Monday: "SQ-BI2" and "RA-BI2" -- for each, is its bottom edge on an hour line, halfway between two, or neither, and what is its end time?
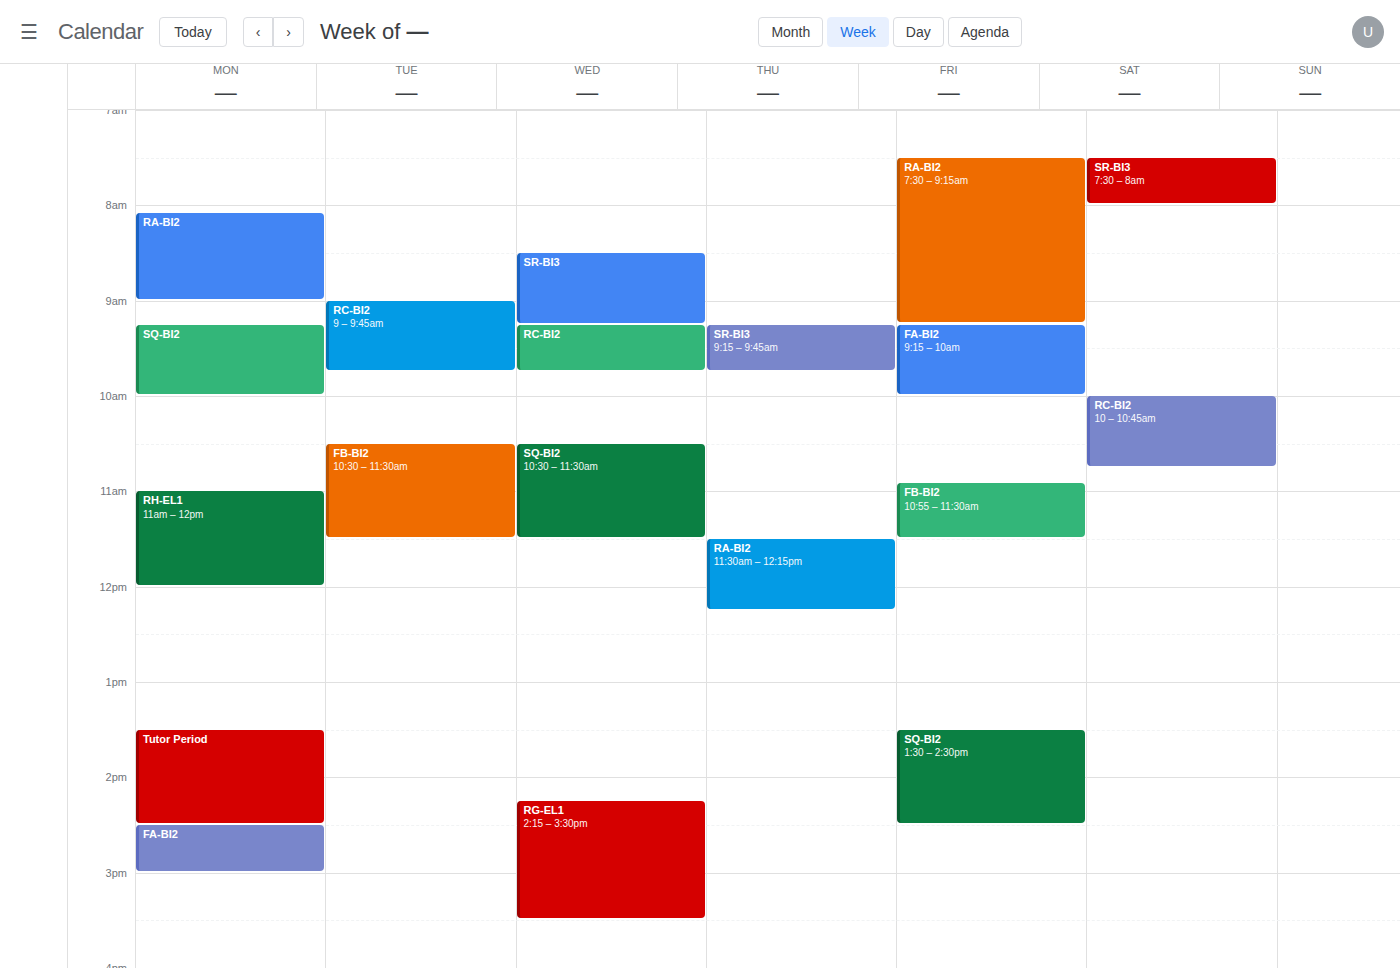
"SQ-BI2": 10:00 AM, exactly on the 10 AM line. "RA-BI2": 9:00 AM, exactly on the 9 AM line.